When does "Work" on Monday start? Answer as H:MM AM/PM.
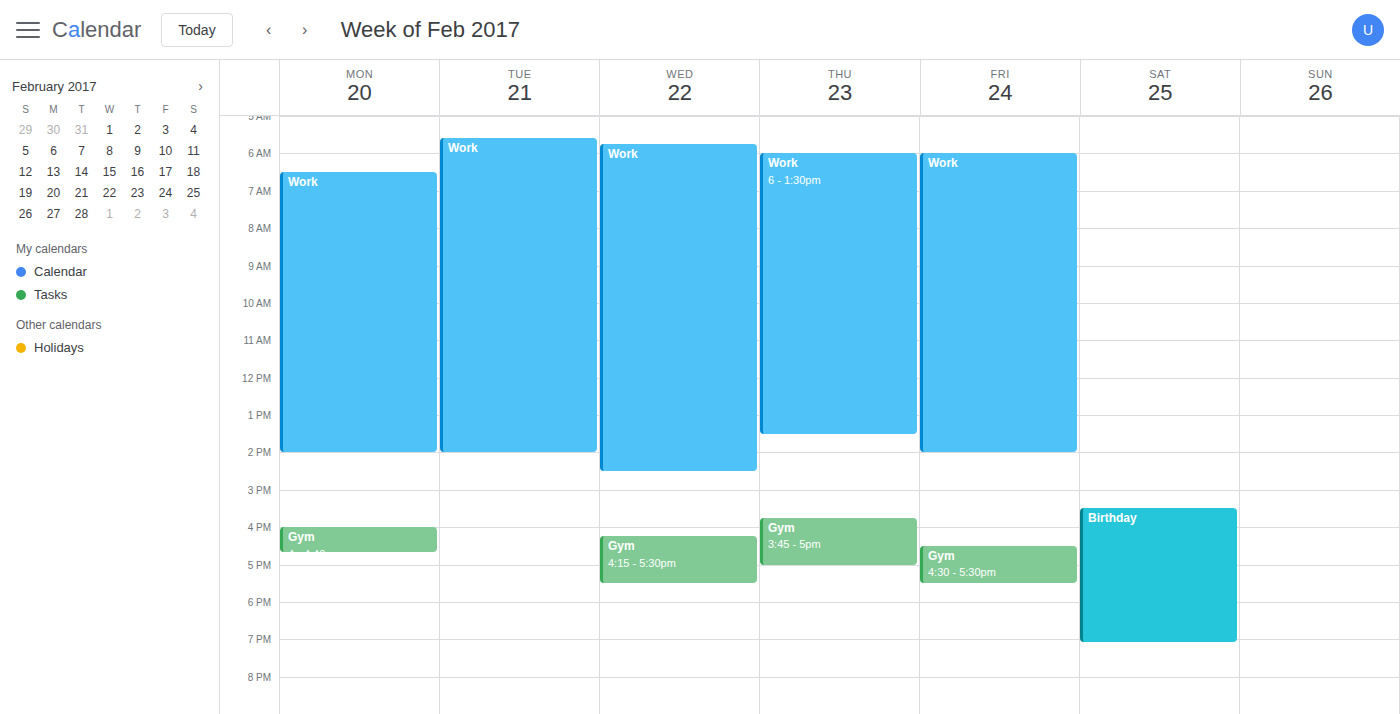
6:30 AM